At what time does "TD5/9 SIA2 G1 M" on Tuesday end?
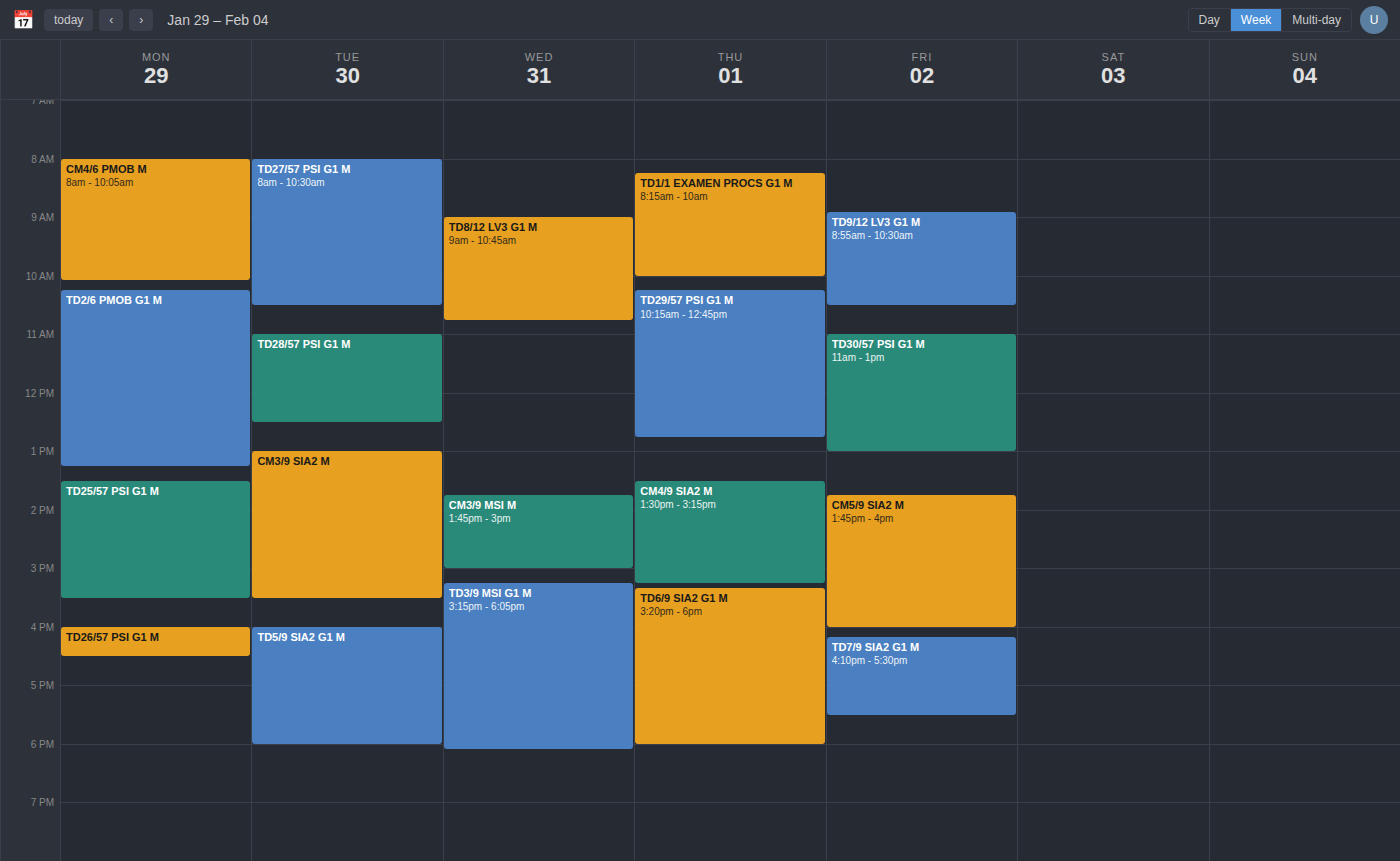
6:00 PM